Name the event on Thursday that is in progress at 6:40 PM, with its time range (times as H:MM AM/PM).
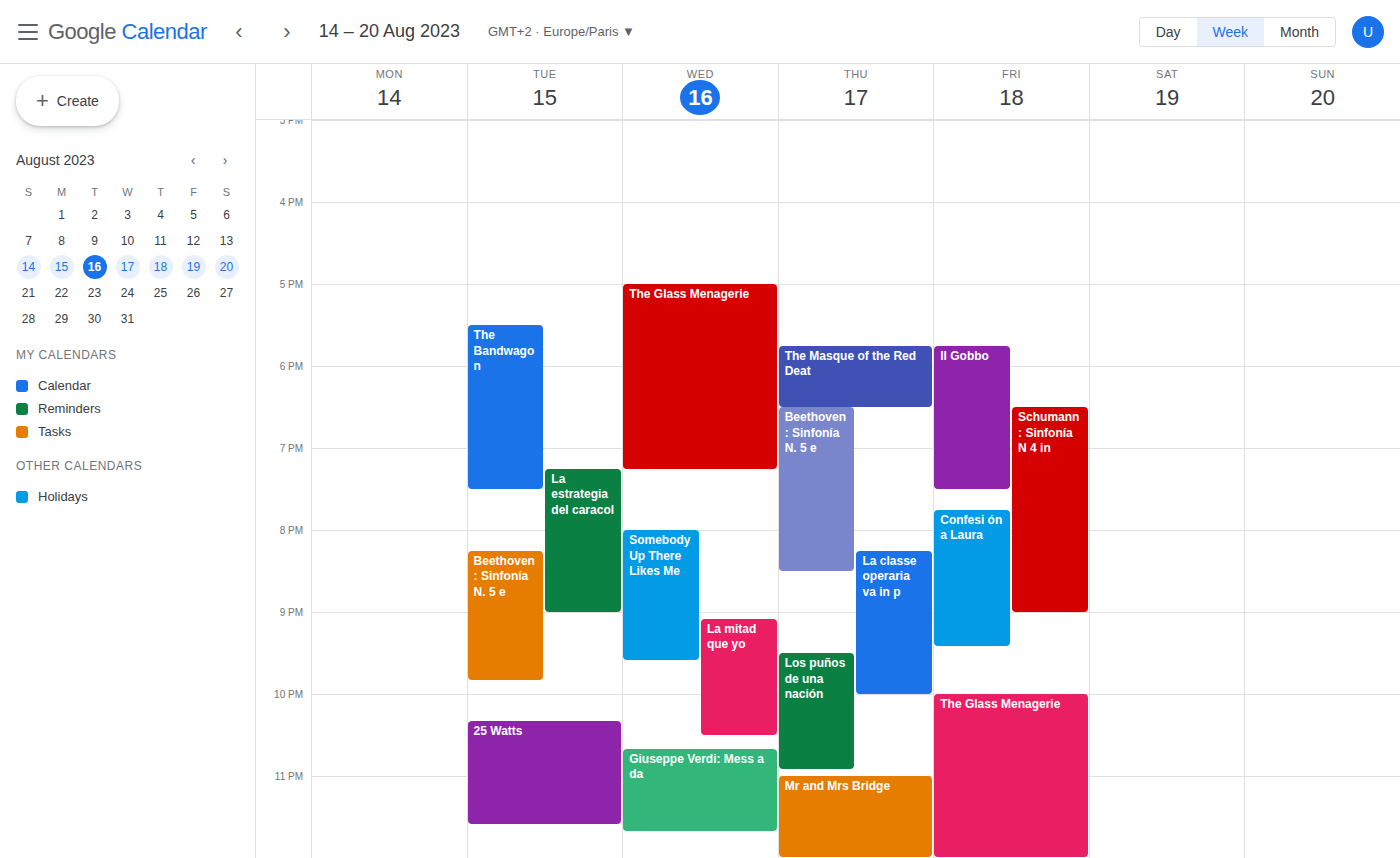
"Beethoven: Sinfonía N. 5 e", 6:30 PM to 8:30 PM